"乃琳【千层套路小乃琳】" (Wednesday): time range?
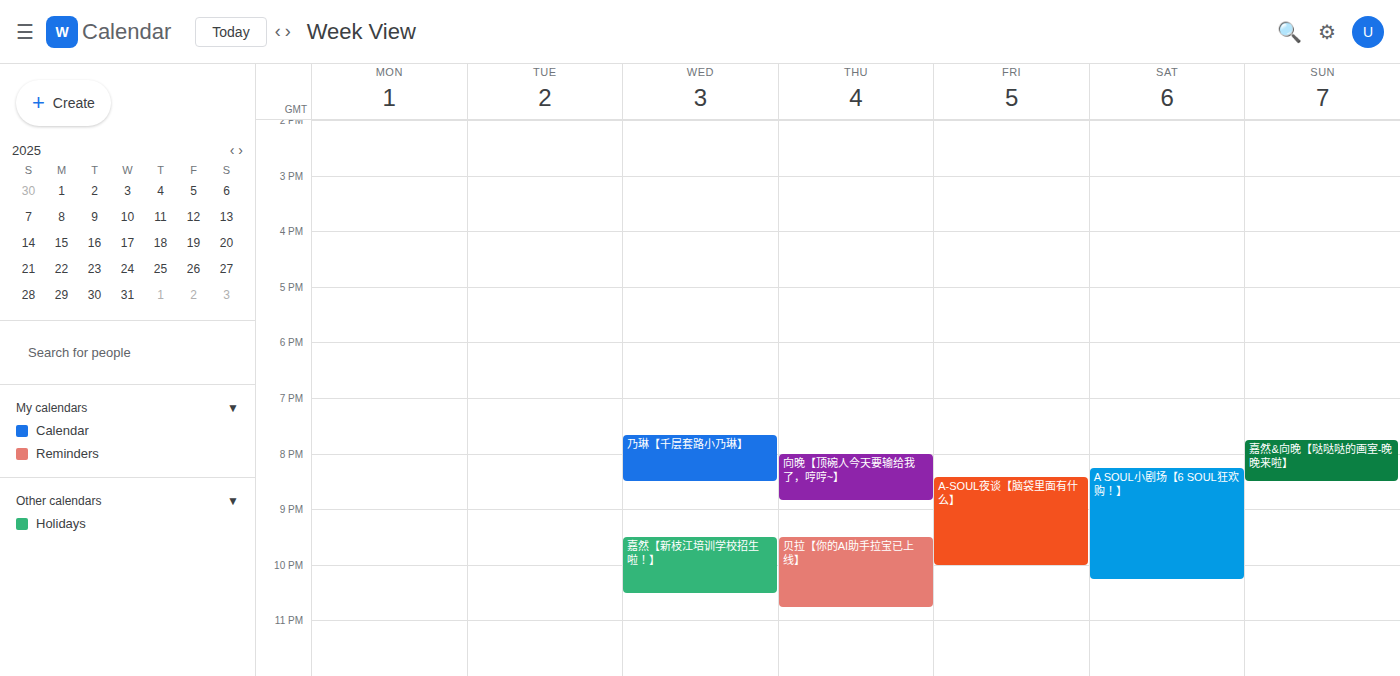
7:40 PM to 8:30 PM